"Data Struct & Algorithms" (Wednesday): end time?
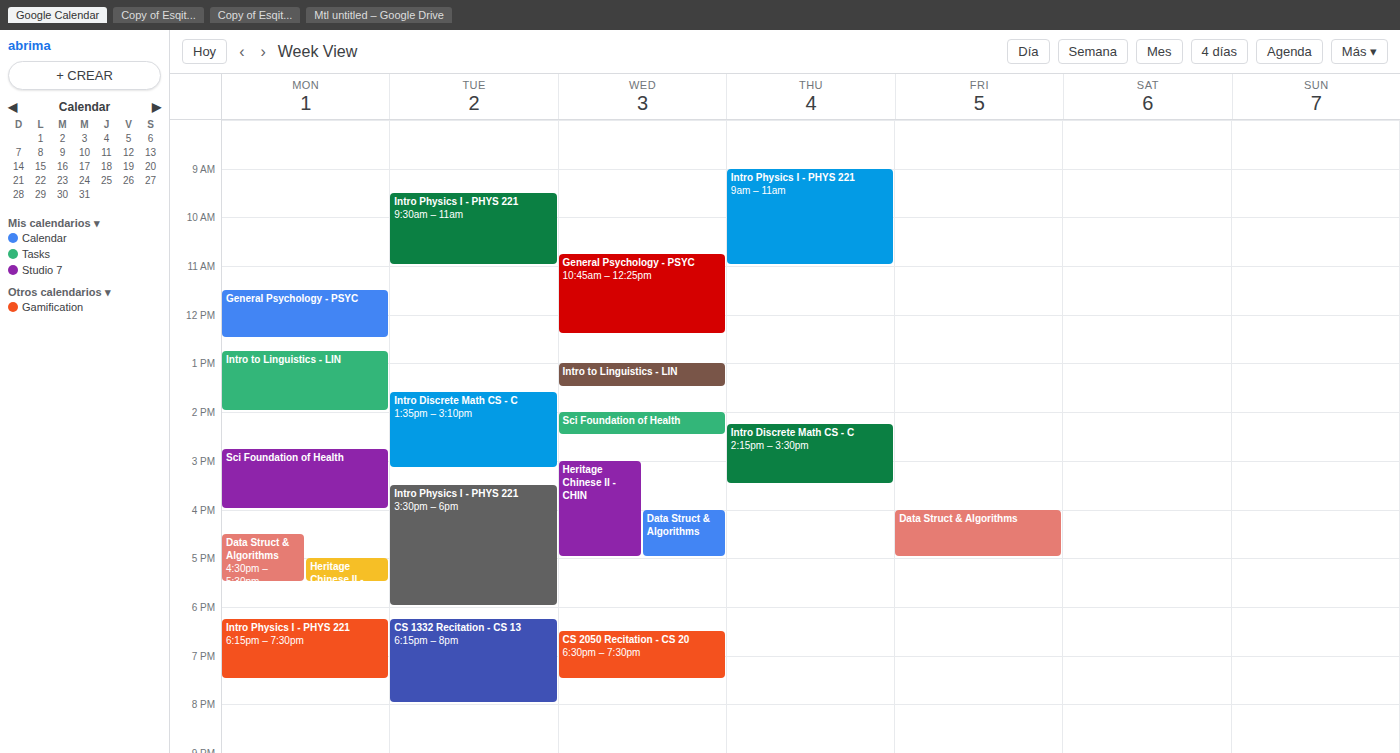
5:00 PM